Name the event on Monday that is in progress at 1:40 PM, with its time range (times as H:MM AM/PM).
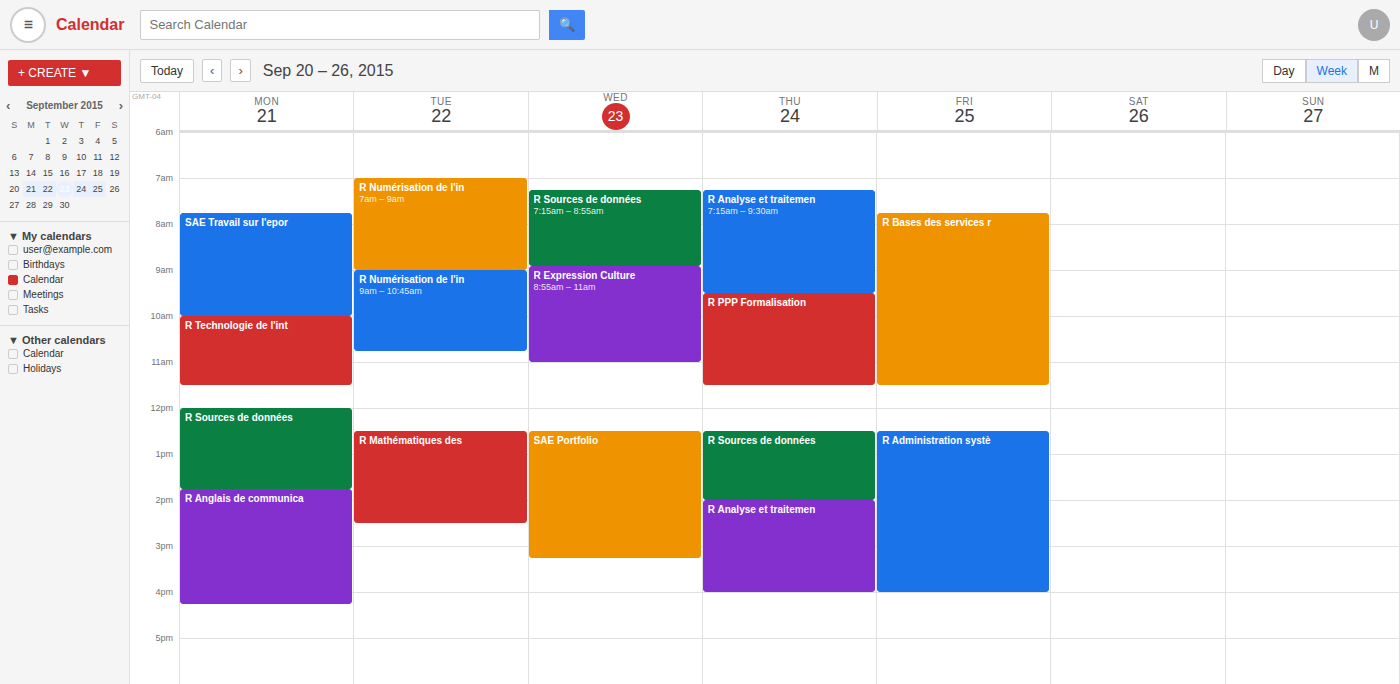
"R Sources de données", 12:00 PM to 1:45 PM